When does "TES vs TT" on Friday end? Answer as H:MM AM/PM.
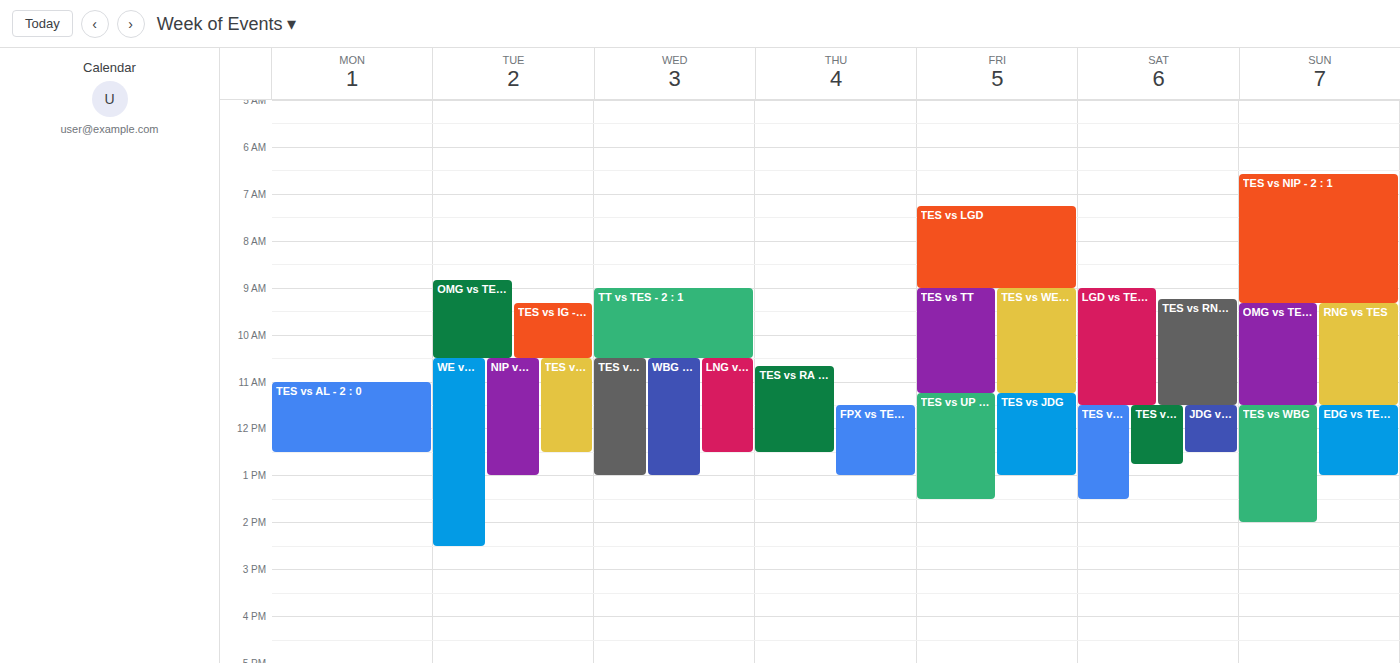
11:15 AM